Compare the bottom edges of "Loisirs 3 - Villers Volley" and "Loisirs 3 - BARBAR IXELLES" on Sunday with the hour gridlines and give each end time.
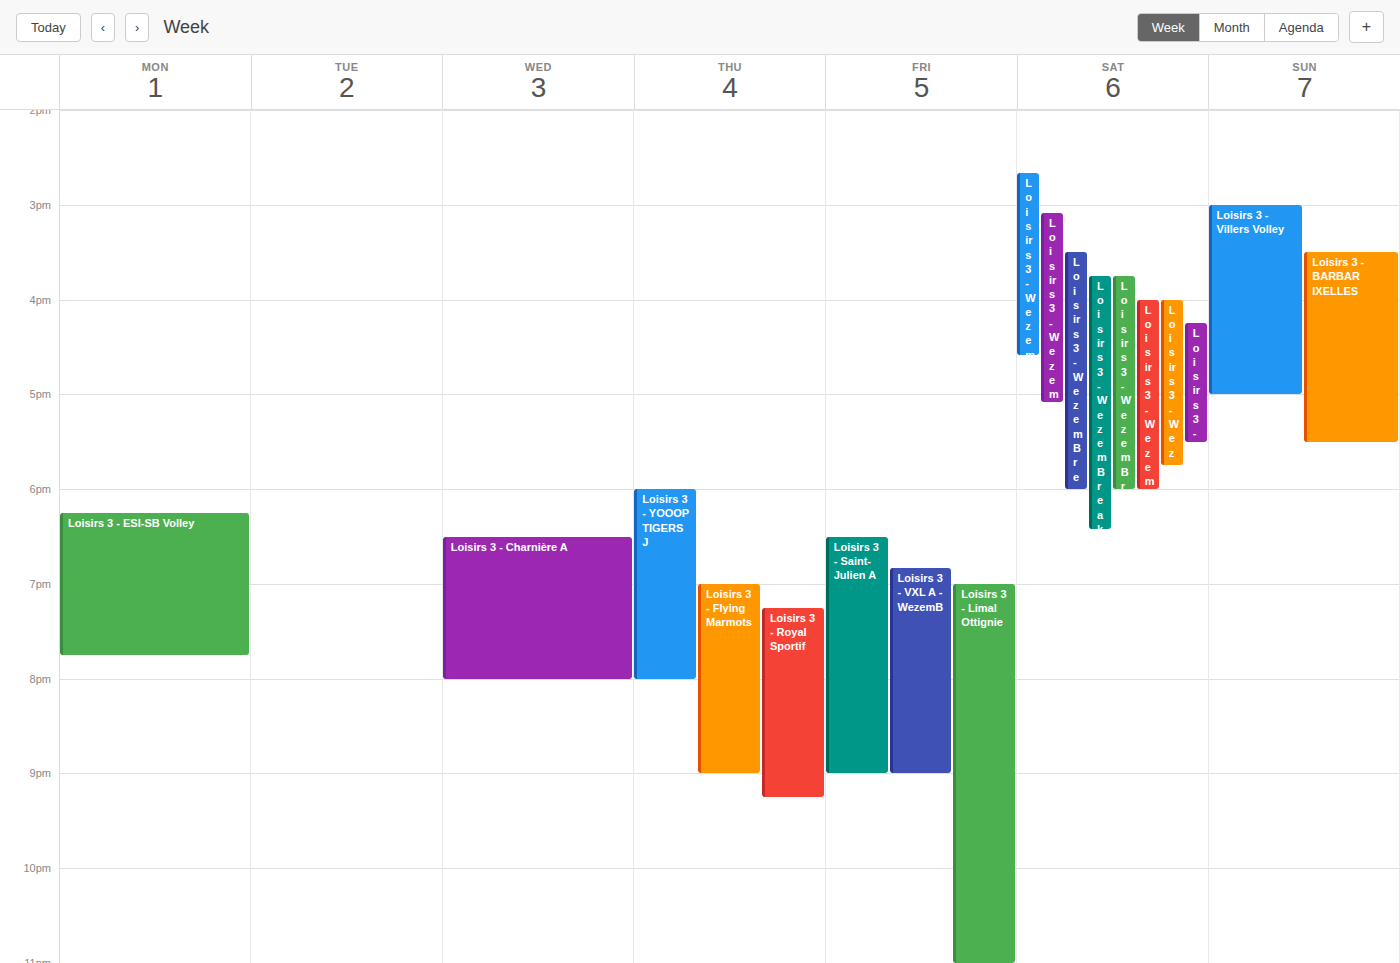
"Loisirs 3 - Villers Volley": 17:00, exactly on the 17:00 line. "Loisirs 3 - BARBAR IXELLES": 17:30, halfway between the 17:00 and 18:00 lines.